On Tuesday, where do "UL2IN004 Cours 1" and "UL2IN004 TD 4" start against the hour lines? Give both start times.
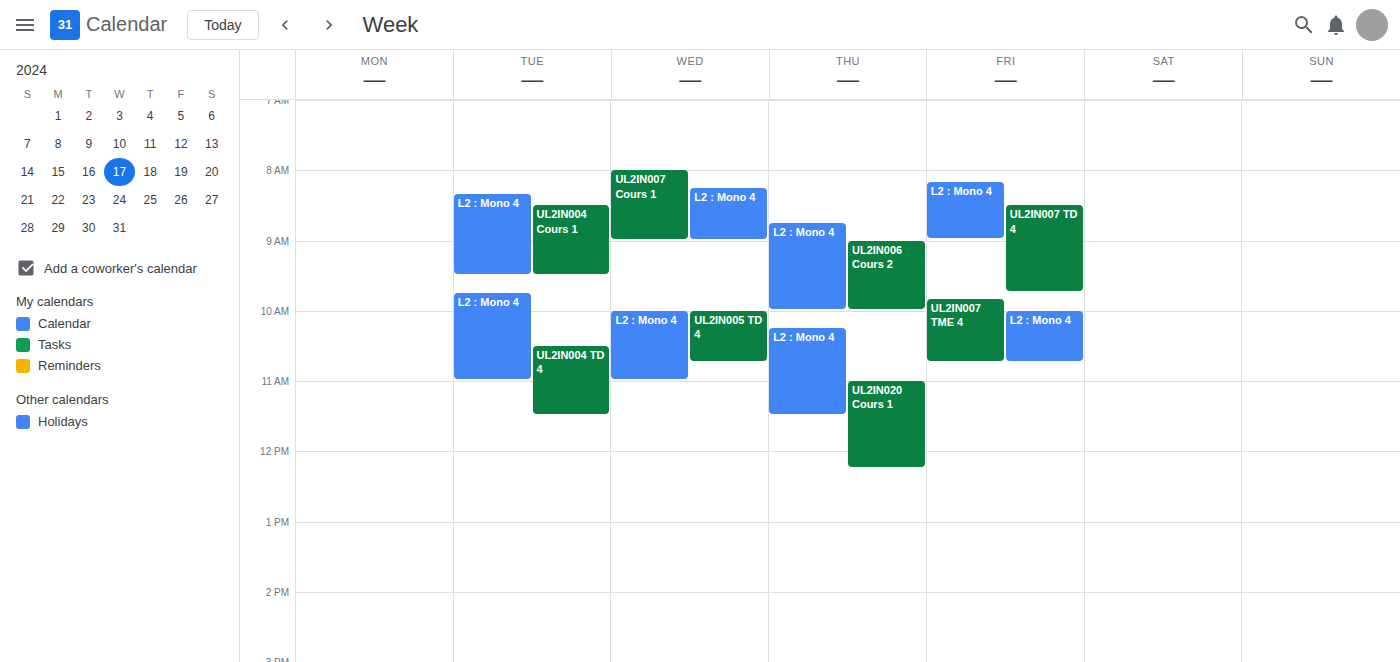
"UL2IN004 Cours 1": 8:30 AM, halfway between the 8 AM and 9 AM lines. "UL2IN004 TD 4": 10:30 AM, halfway between the 10 AM and 11 AM lines.